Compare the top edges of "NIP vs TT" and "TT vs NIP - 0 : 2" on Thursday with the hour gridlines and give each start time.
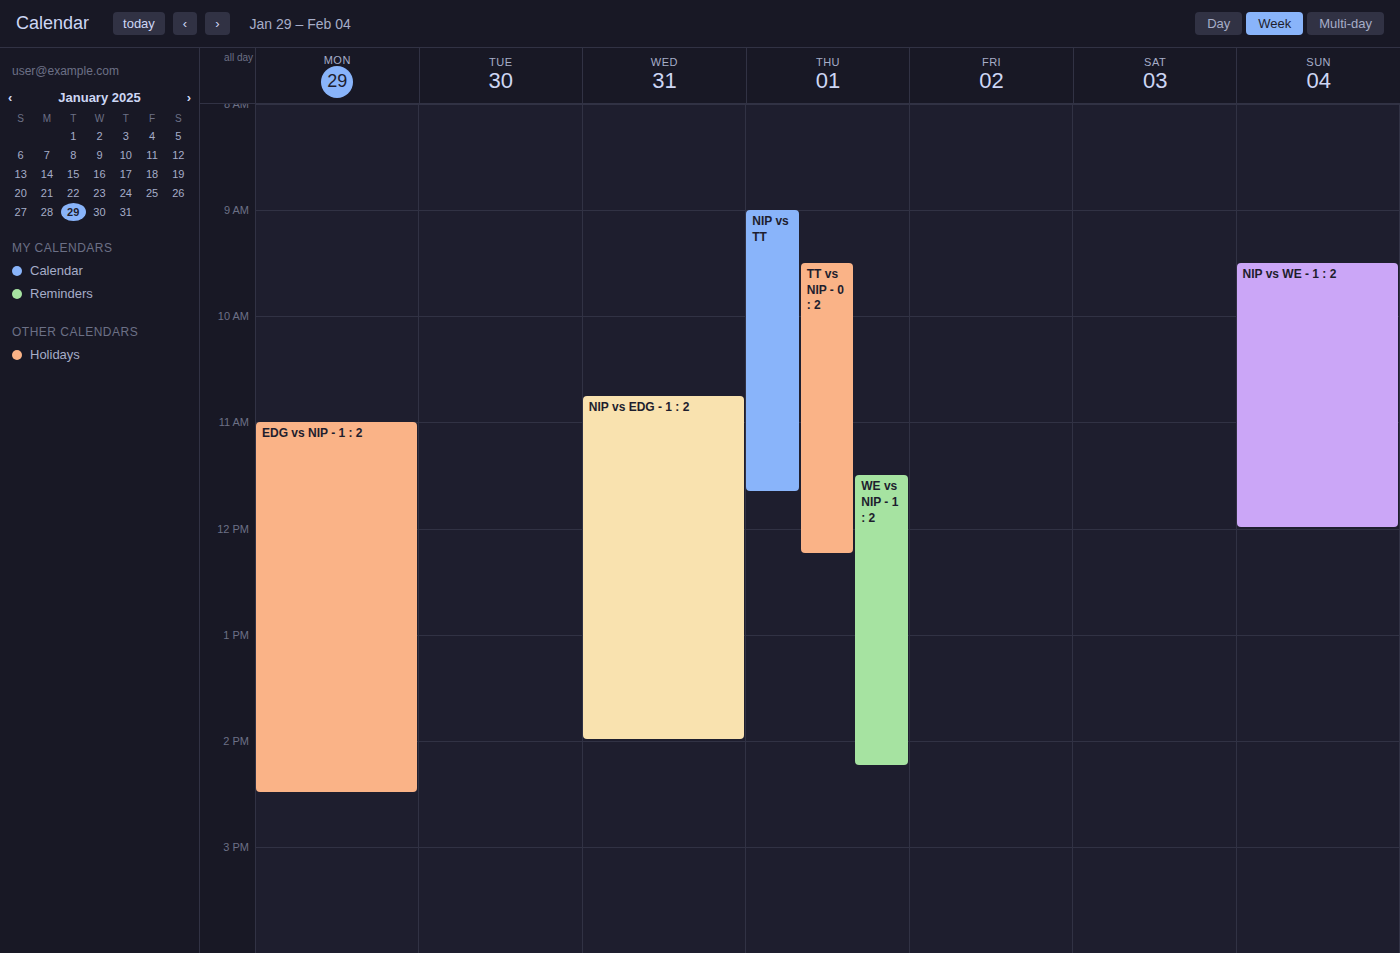
"NIP vs TT": 9:00 AM, exactly on the 9 AM line. "TT vs NIP - 0 : 2": 9:30 AM, halfway between the 9 AM and 10 AM lines.